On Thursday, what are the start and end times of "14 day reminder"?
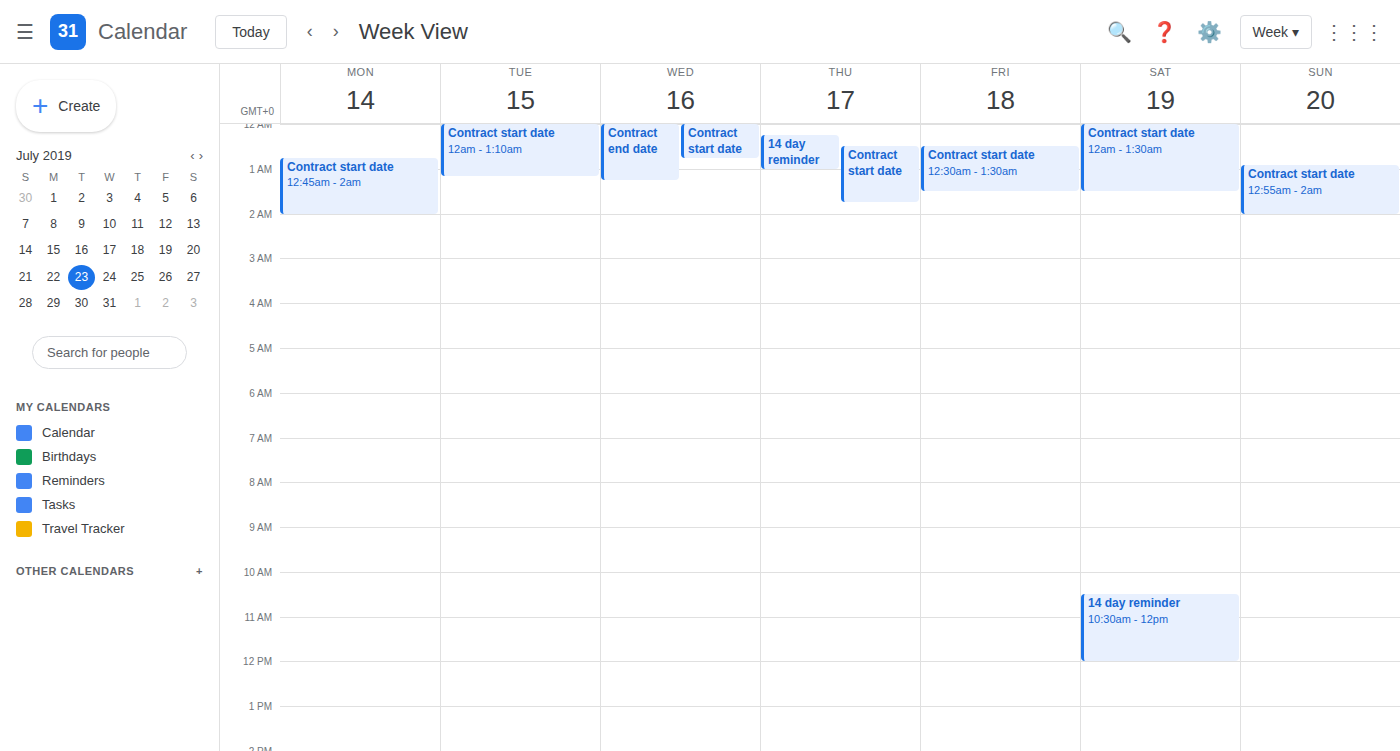
12:15 AM to 1:00 AM